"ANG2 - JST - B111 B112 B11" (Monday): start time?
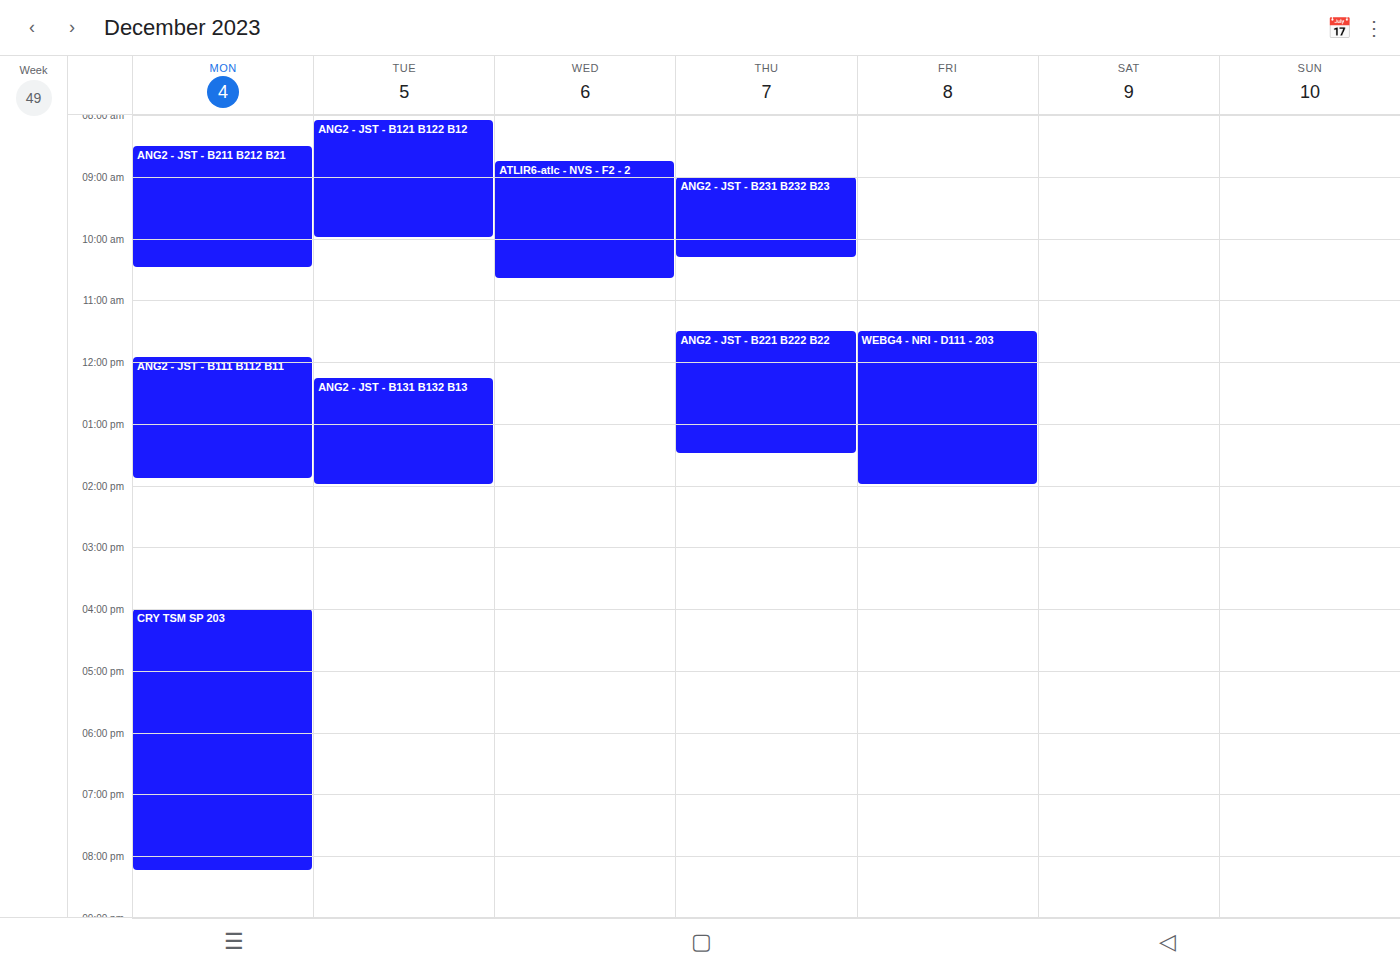
11:55 AM